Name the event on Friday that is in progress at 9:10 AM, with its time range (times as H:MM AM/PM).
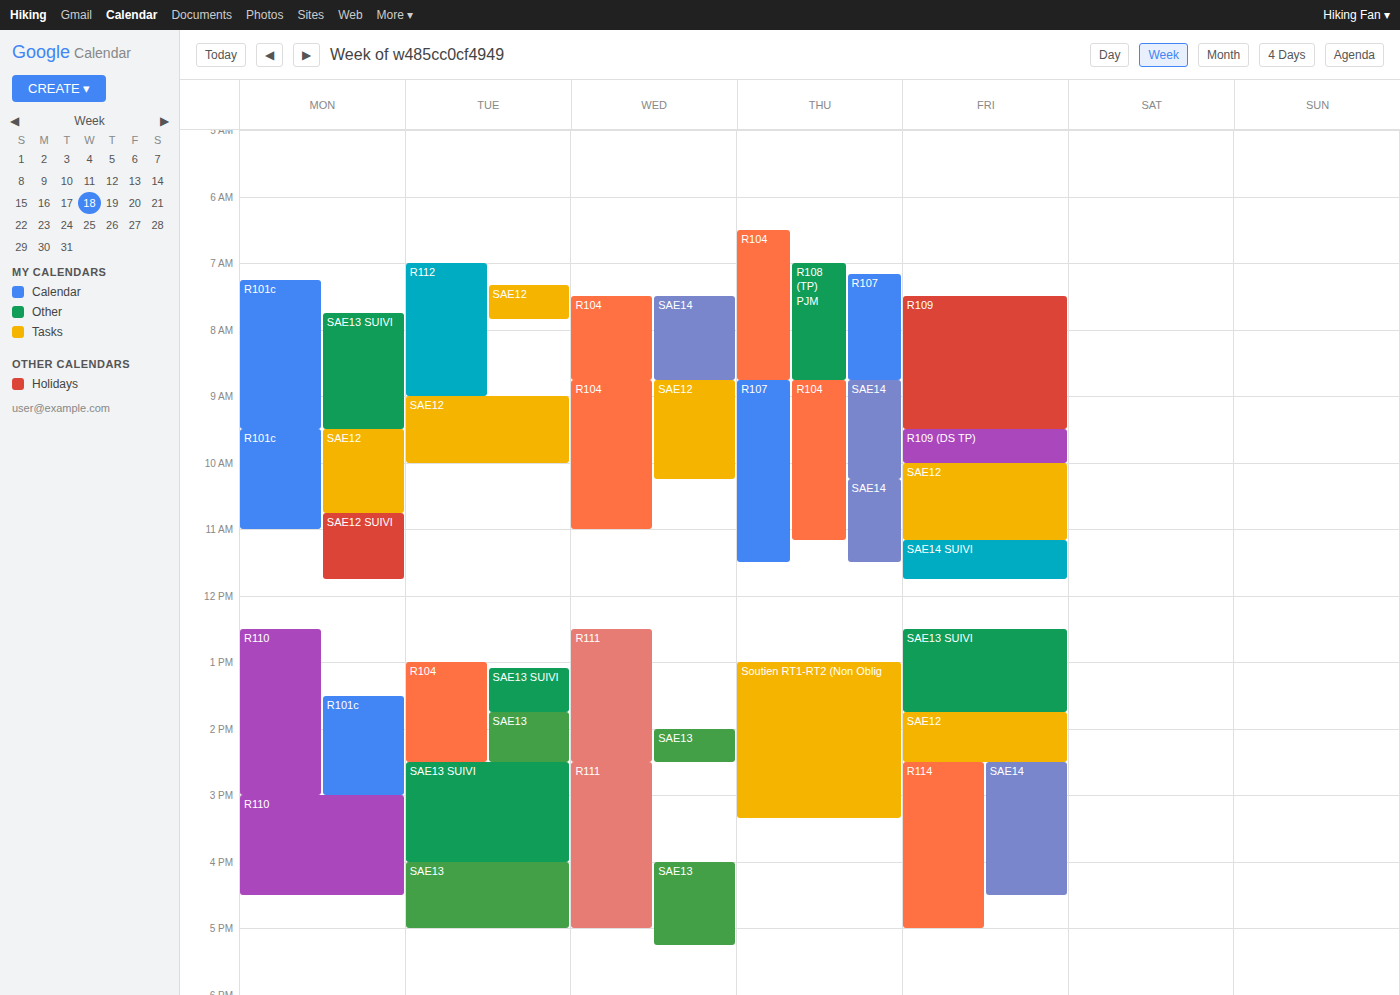
"R109", 7:30 AM to 9:30 AM